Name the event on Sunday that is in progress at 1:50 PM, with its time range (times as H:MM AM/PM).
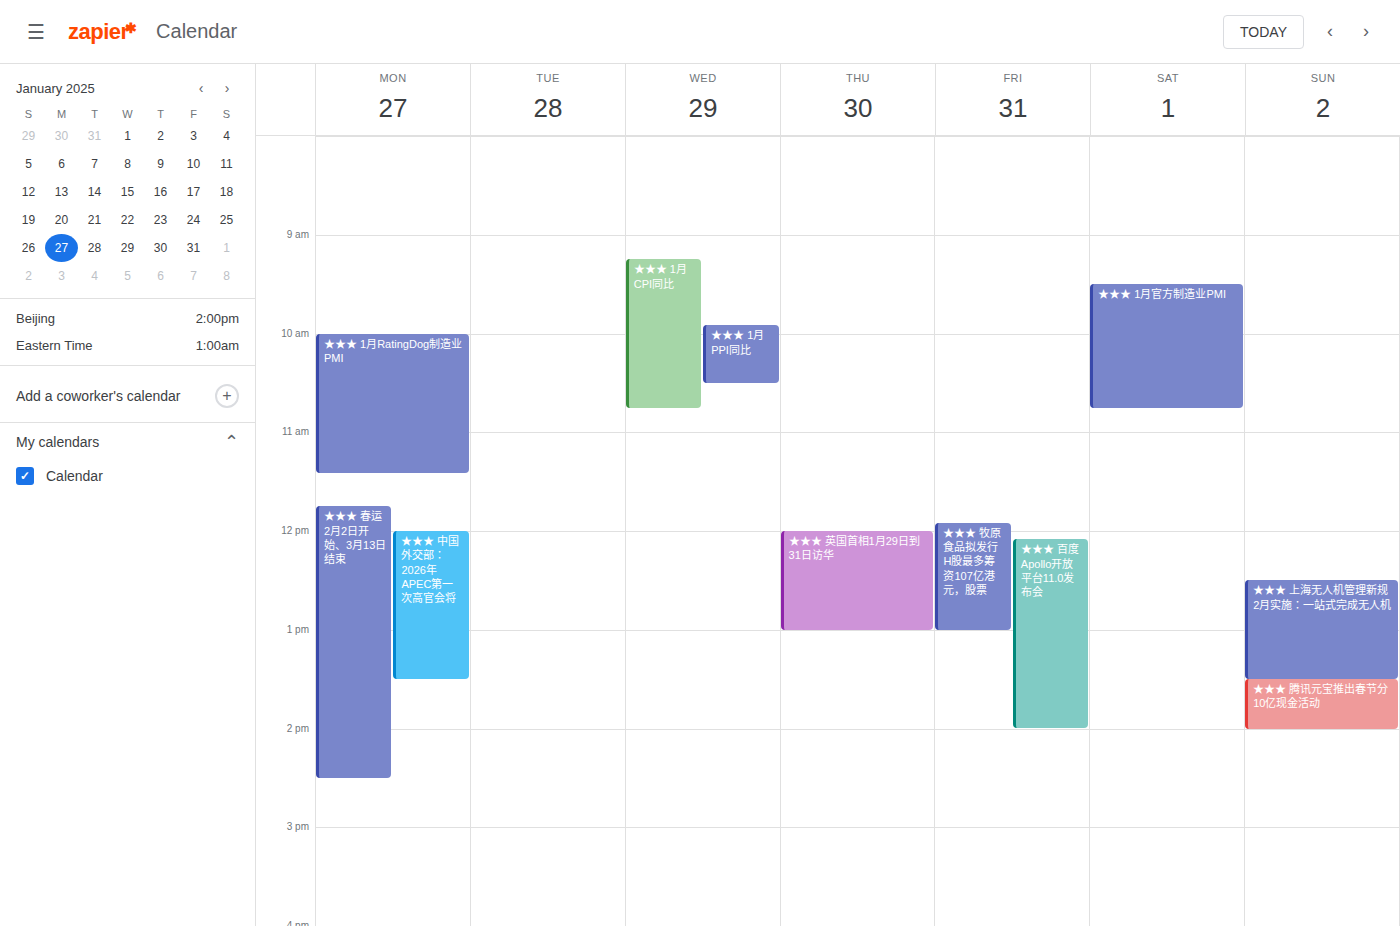
"★★★ 腾讯元宝推出春节分10亿现金活动", 1:30 PM to 2:00 PM